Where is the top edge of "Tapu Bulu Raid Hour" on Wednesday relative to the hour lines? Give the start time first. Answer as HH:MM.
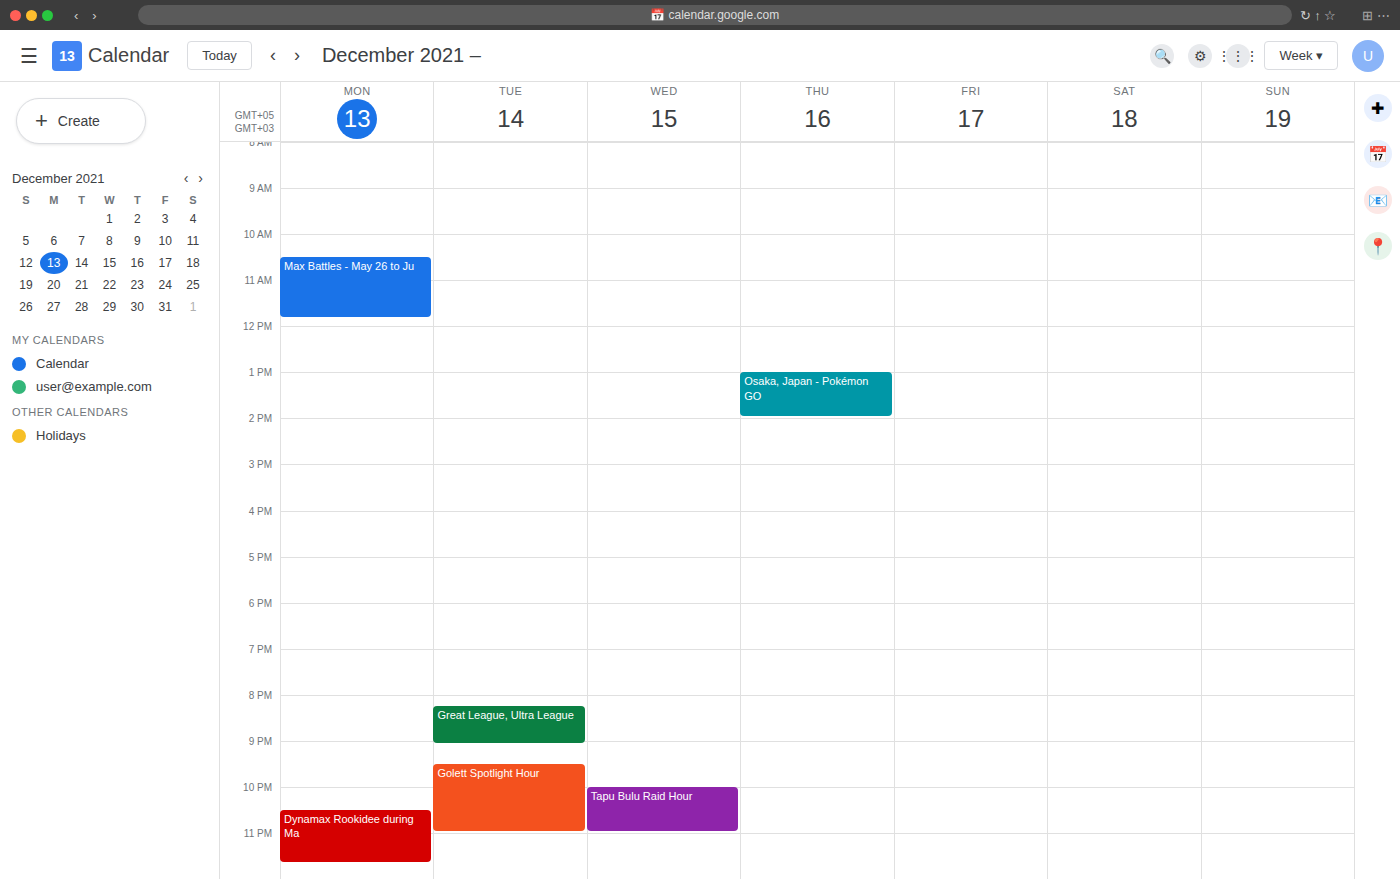
22:00 -- exactly on the 22:00 line.